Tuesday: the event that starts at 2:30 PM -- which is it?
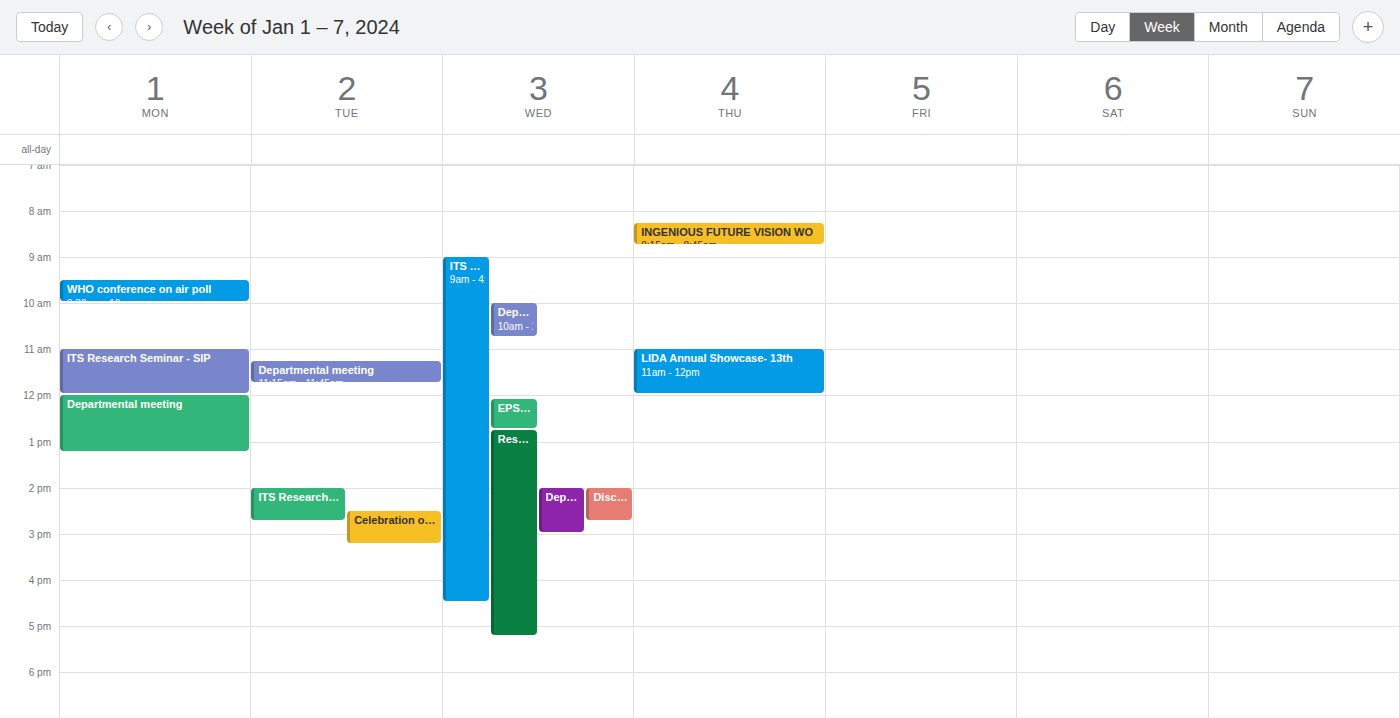
"Celebration of road traffi"